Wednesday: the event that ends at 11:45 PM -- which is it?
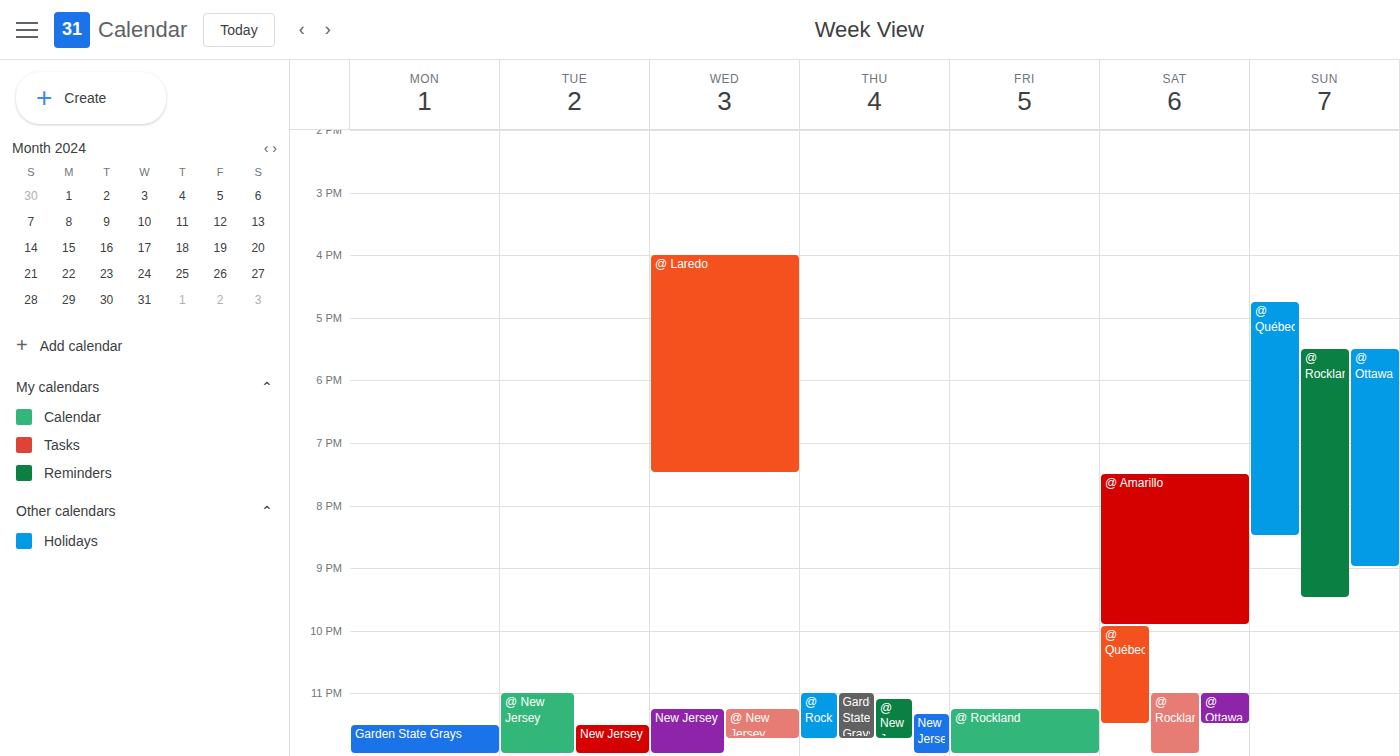
"@ New Jersey"